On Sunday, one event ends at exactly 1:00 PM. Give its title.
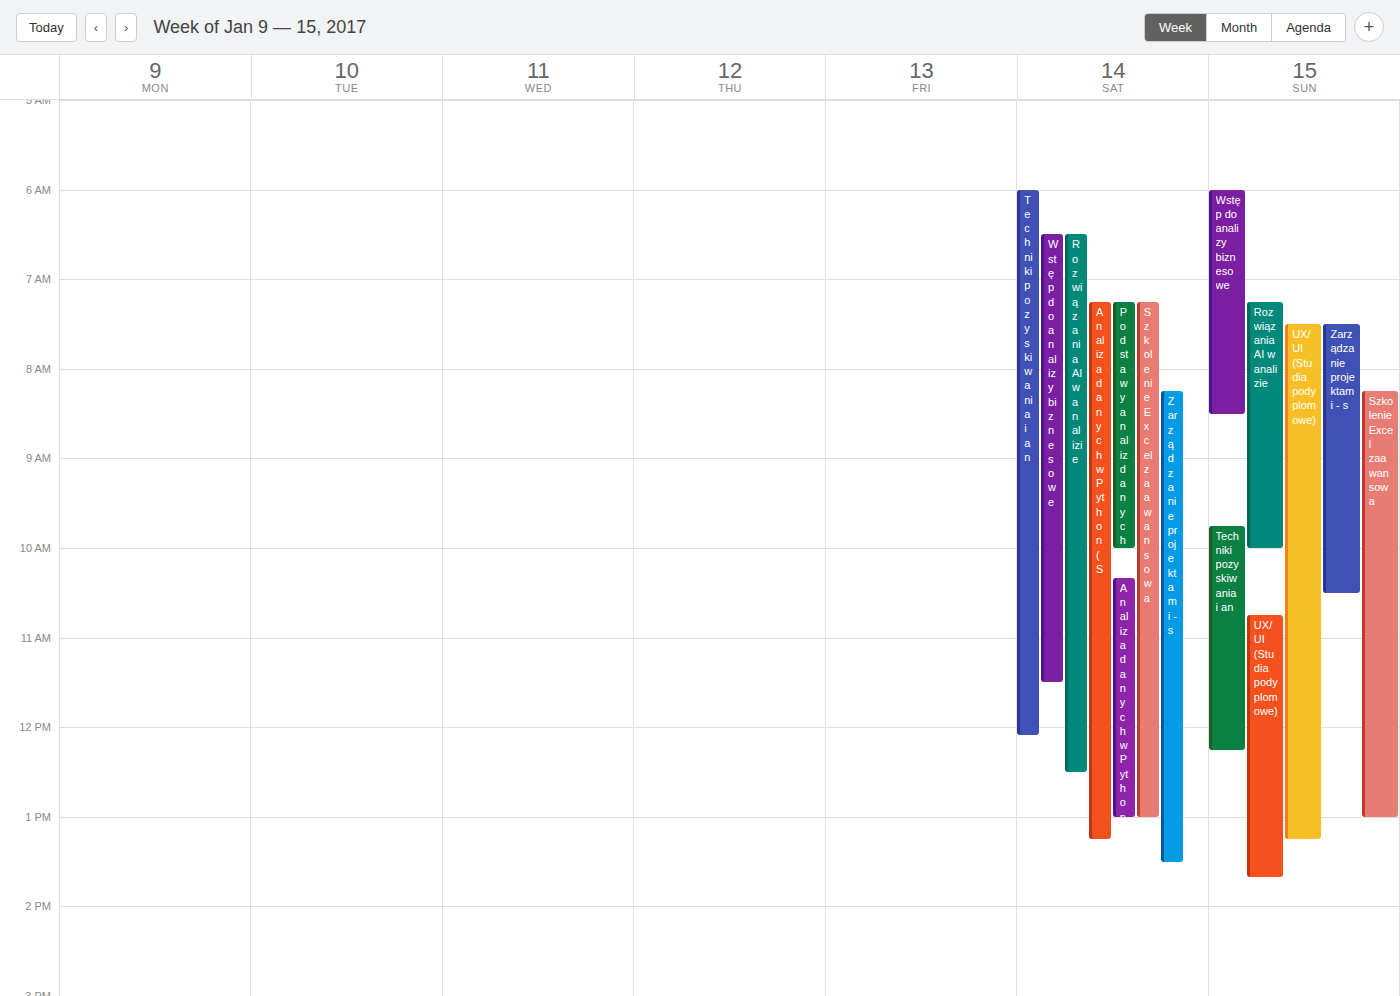
"Szkolenie Excel zaawansowa"